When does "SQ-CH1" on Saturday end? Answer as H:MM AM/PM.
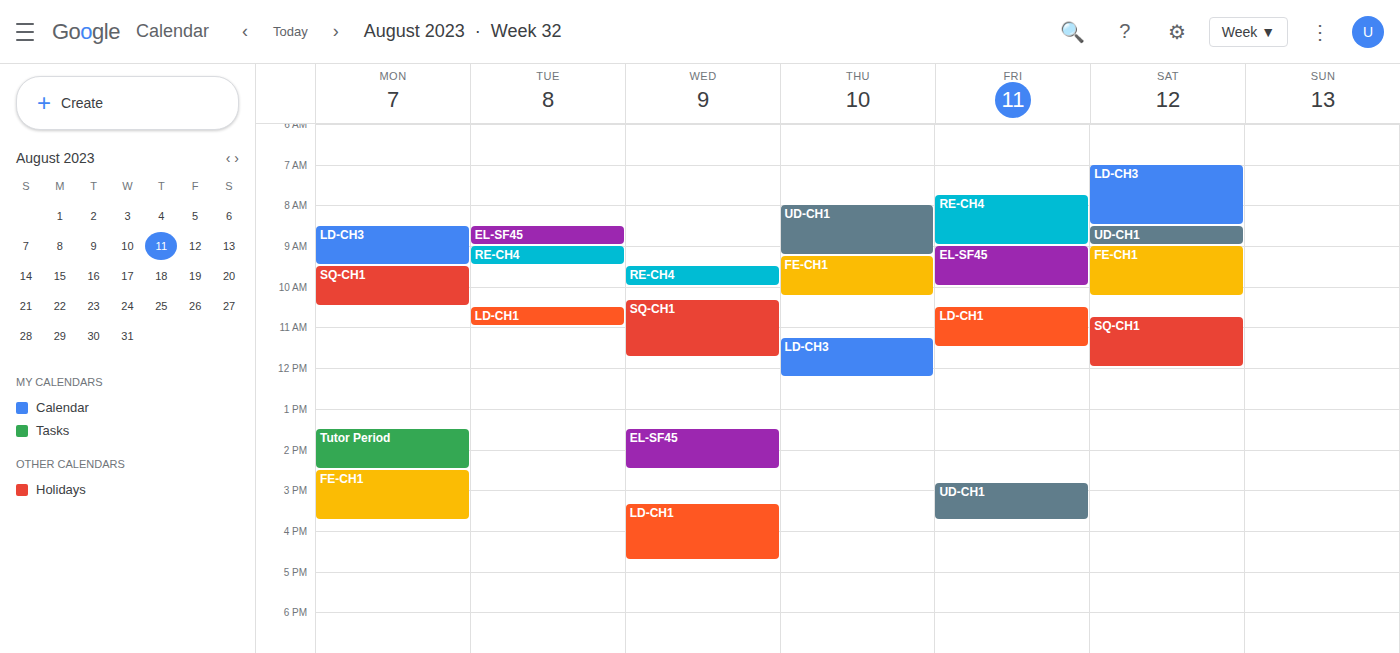
12:00 PM